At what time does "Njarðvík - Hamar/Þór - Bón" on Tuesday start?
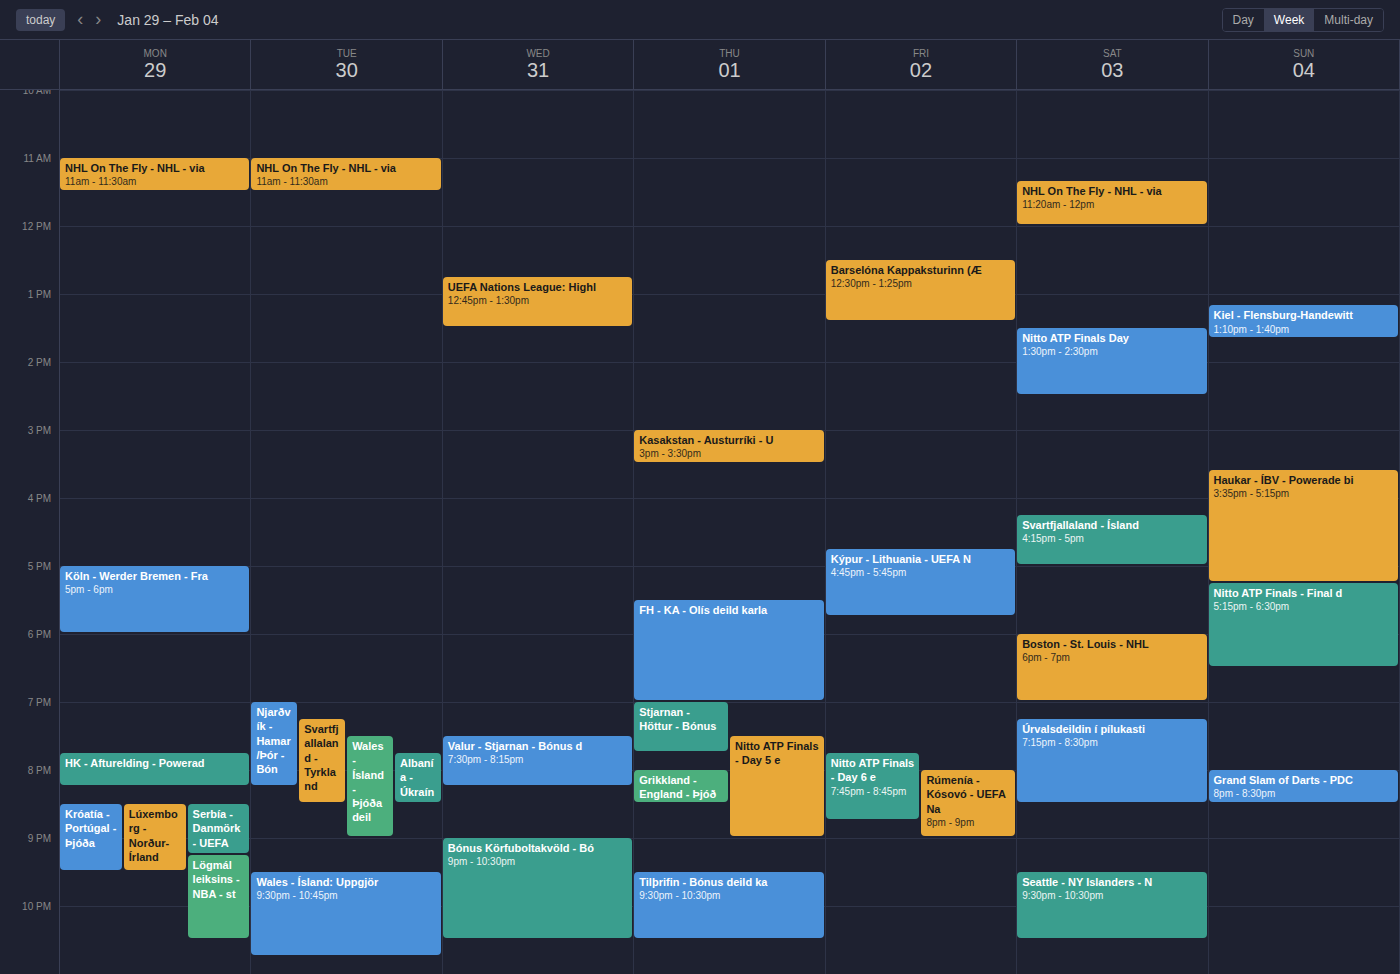
7:00 PM